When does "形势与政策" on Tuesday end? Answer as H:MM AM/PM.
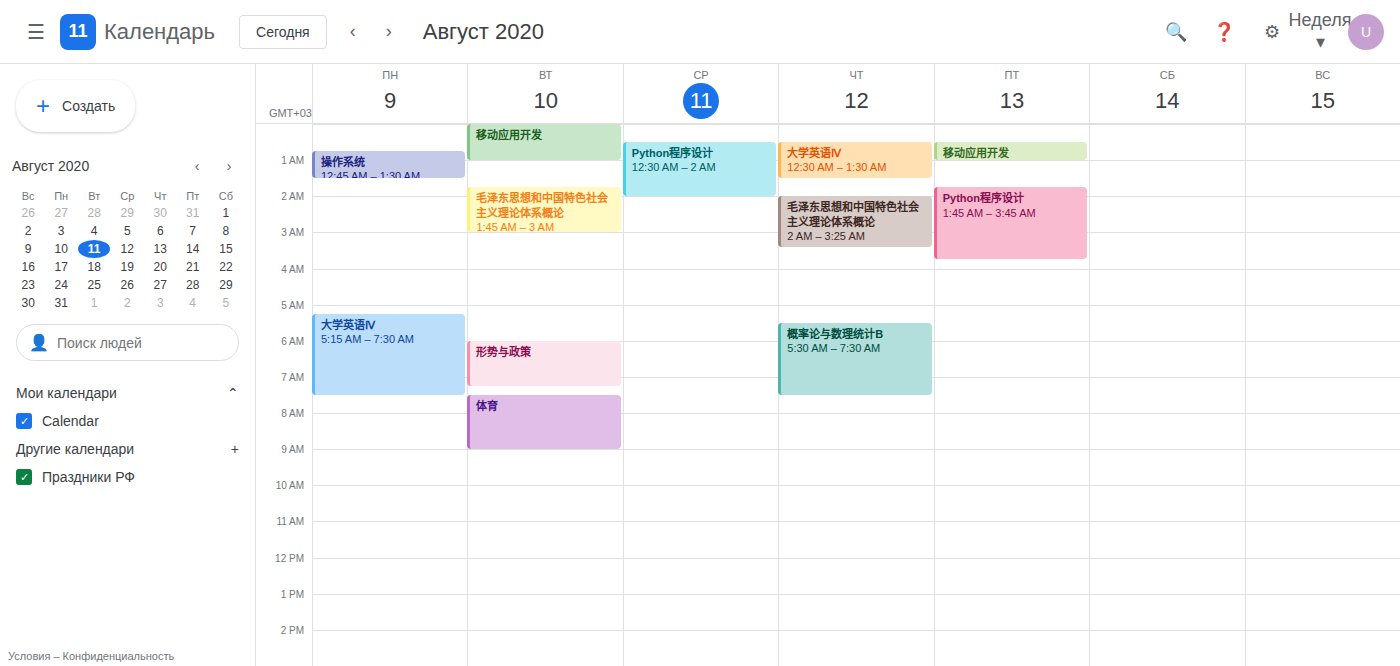
7:15 AM